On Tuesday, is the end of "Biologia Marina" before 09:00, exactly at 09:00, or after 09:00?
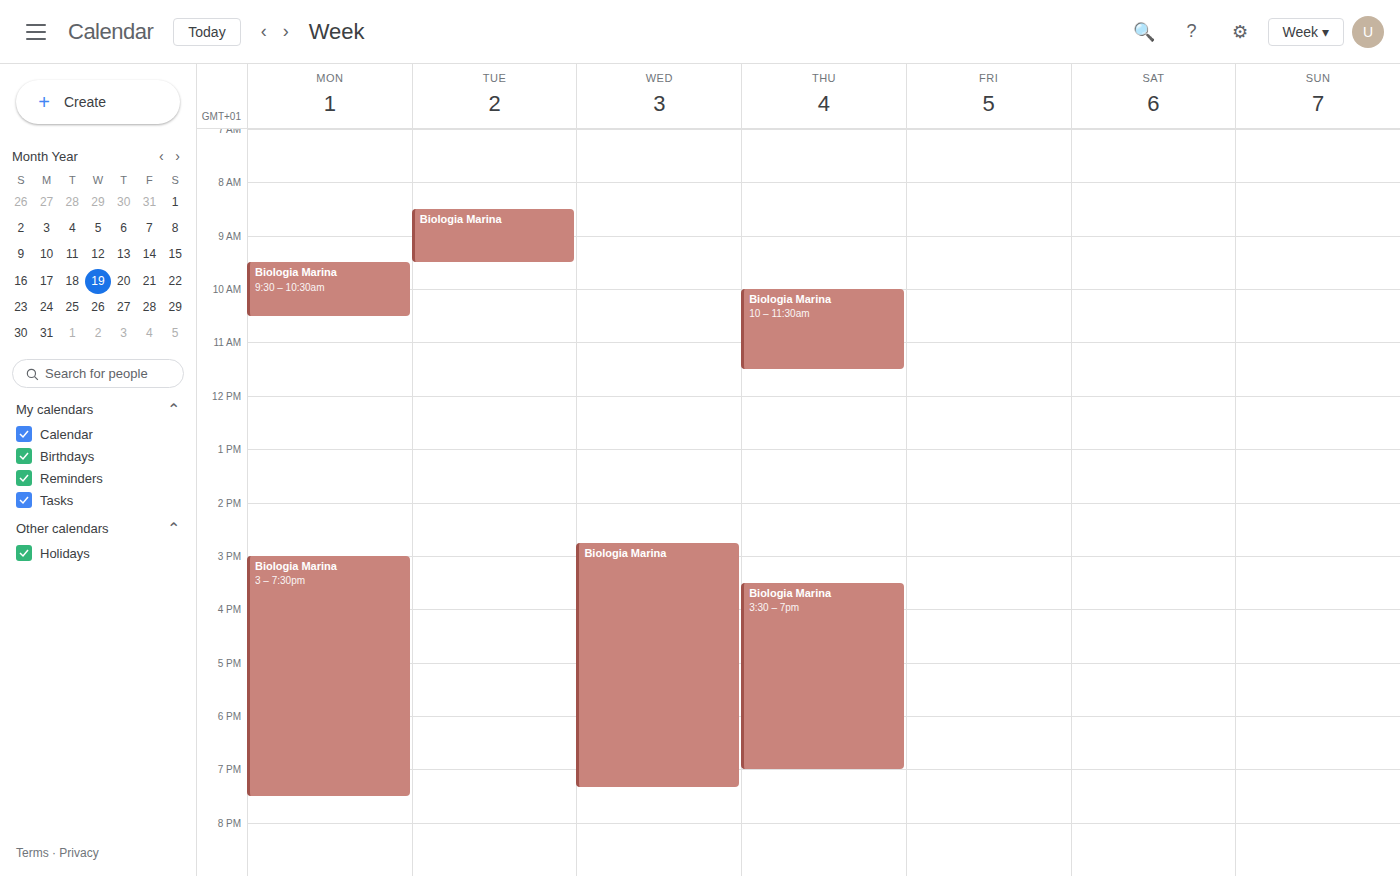
09:30 -- after 09:00, 30 minutes below the 09:00 line.